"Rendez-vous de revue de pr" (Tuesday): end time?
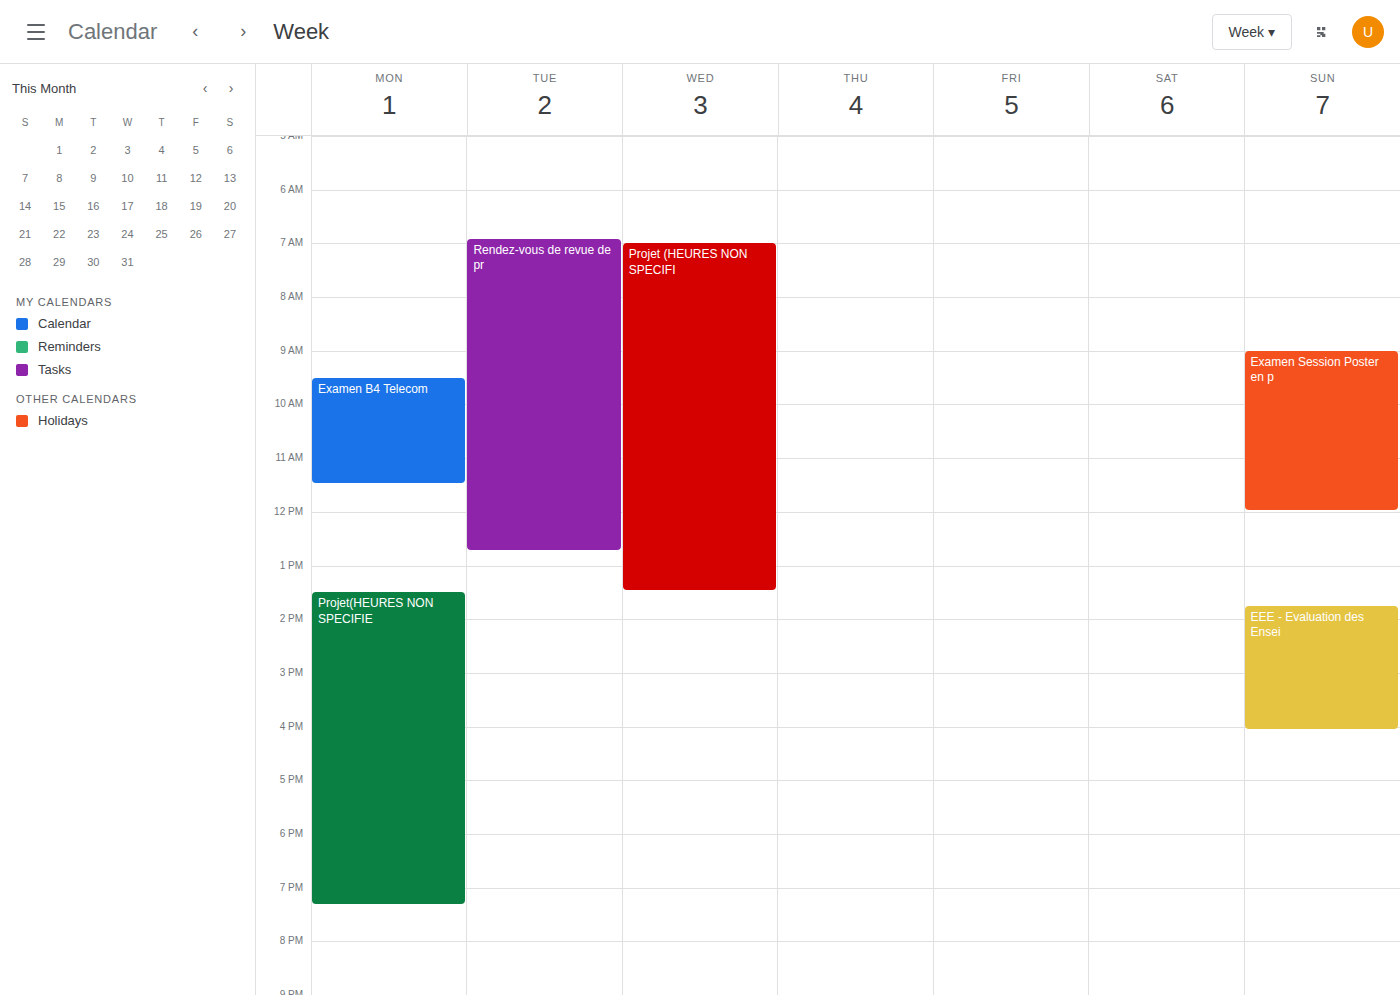
12:45 PM